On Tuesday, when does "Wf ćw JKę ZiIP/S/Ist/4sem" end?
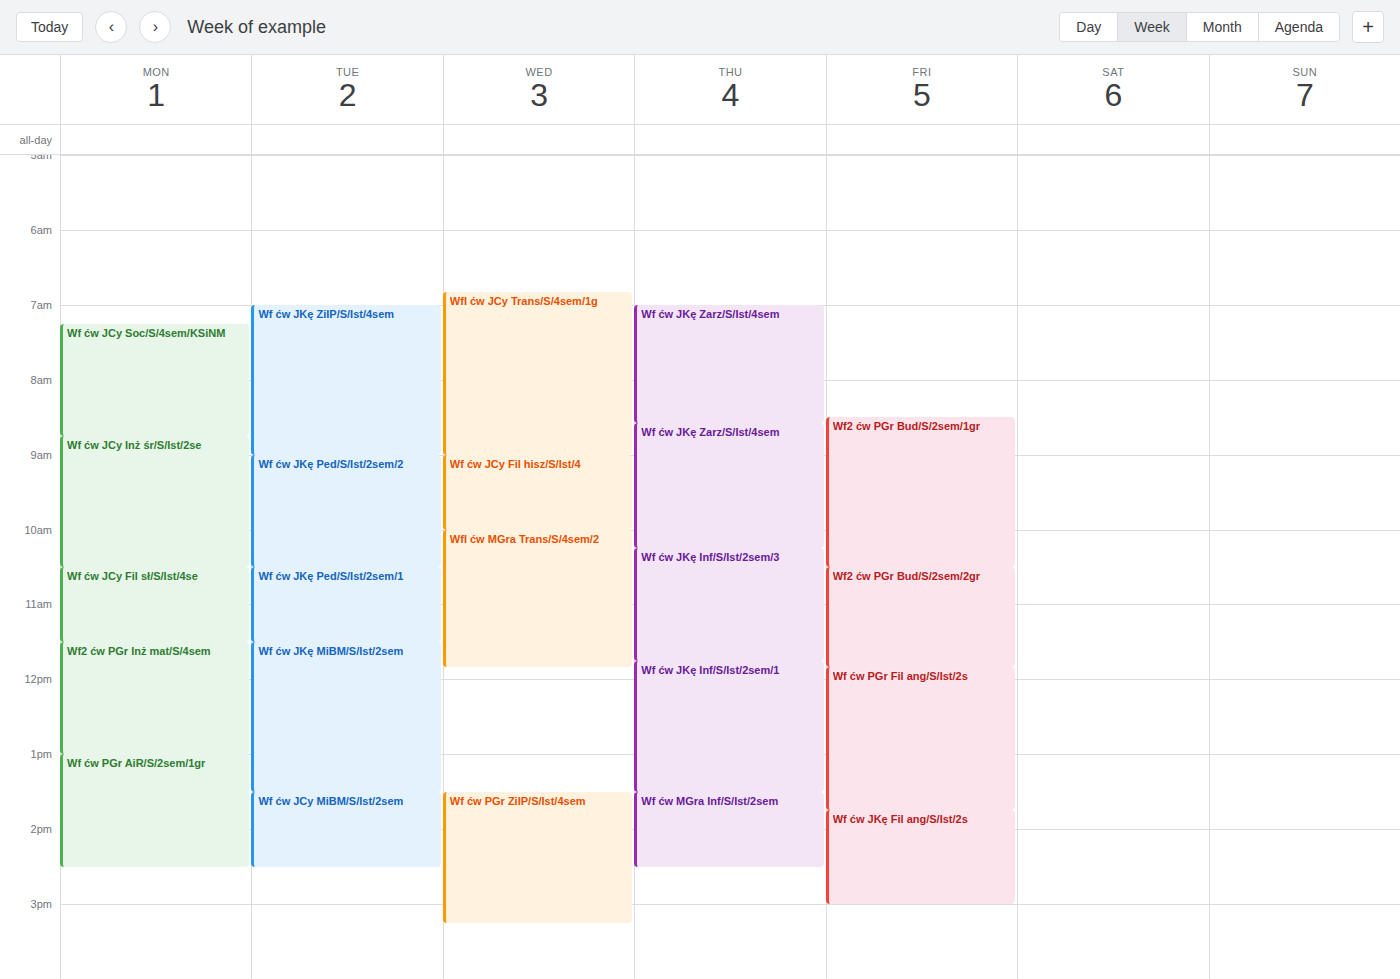
9:00 AM